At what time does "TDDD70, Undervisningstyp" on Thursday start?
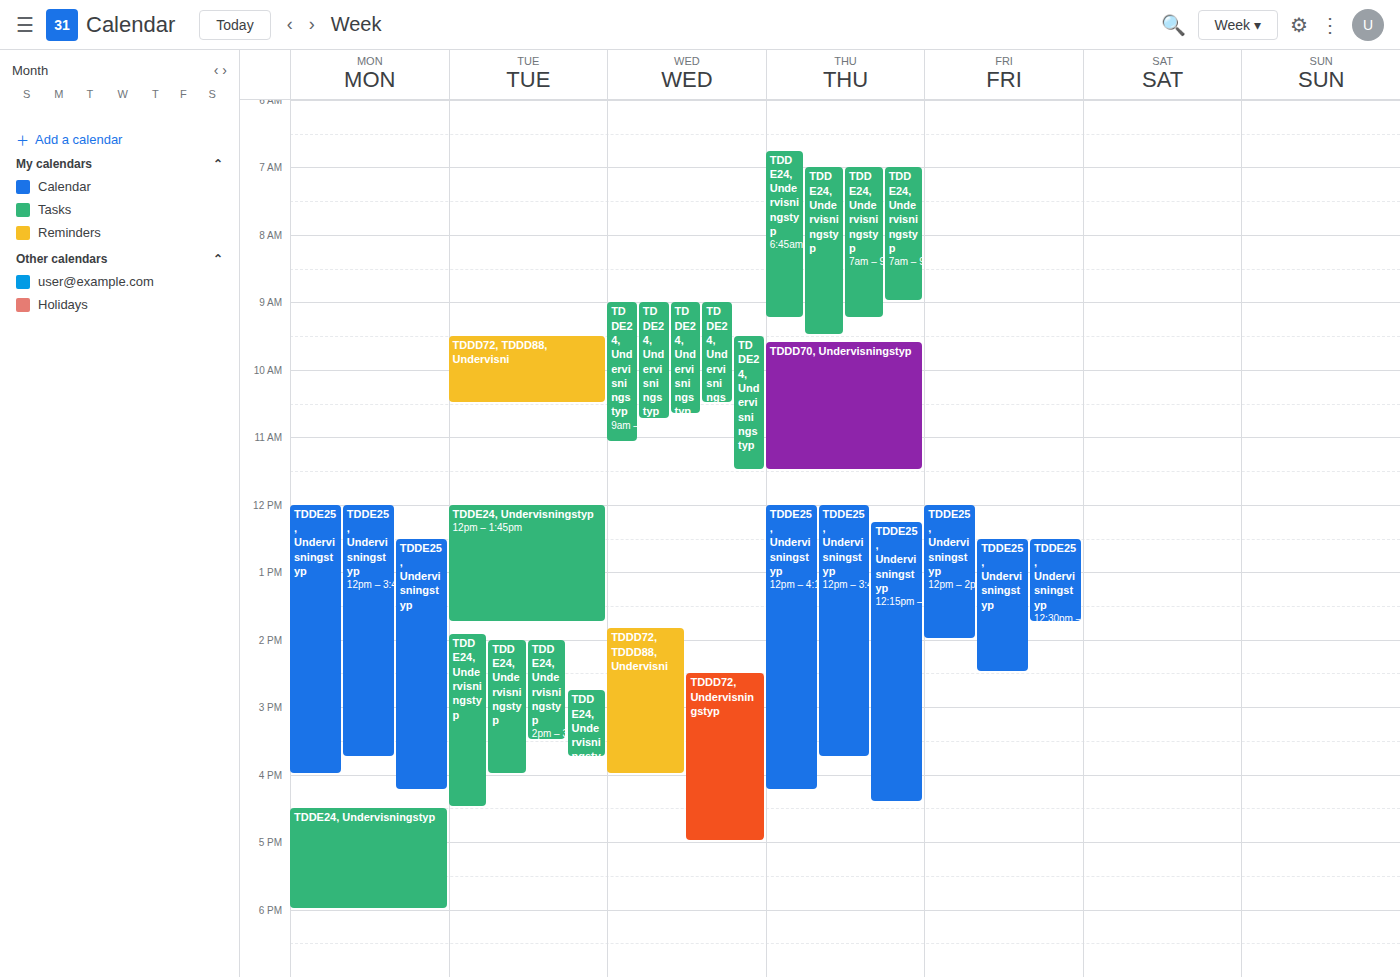
9:35 AM